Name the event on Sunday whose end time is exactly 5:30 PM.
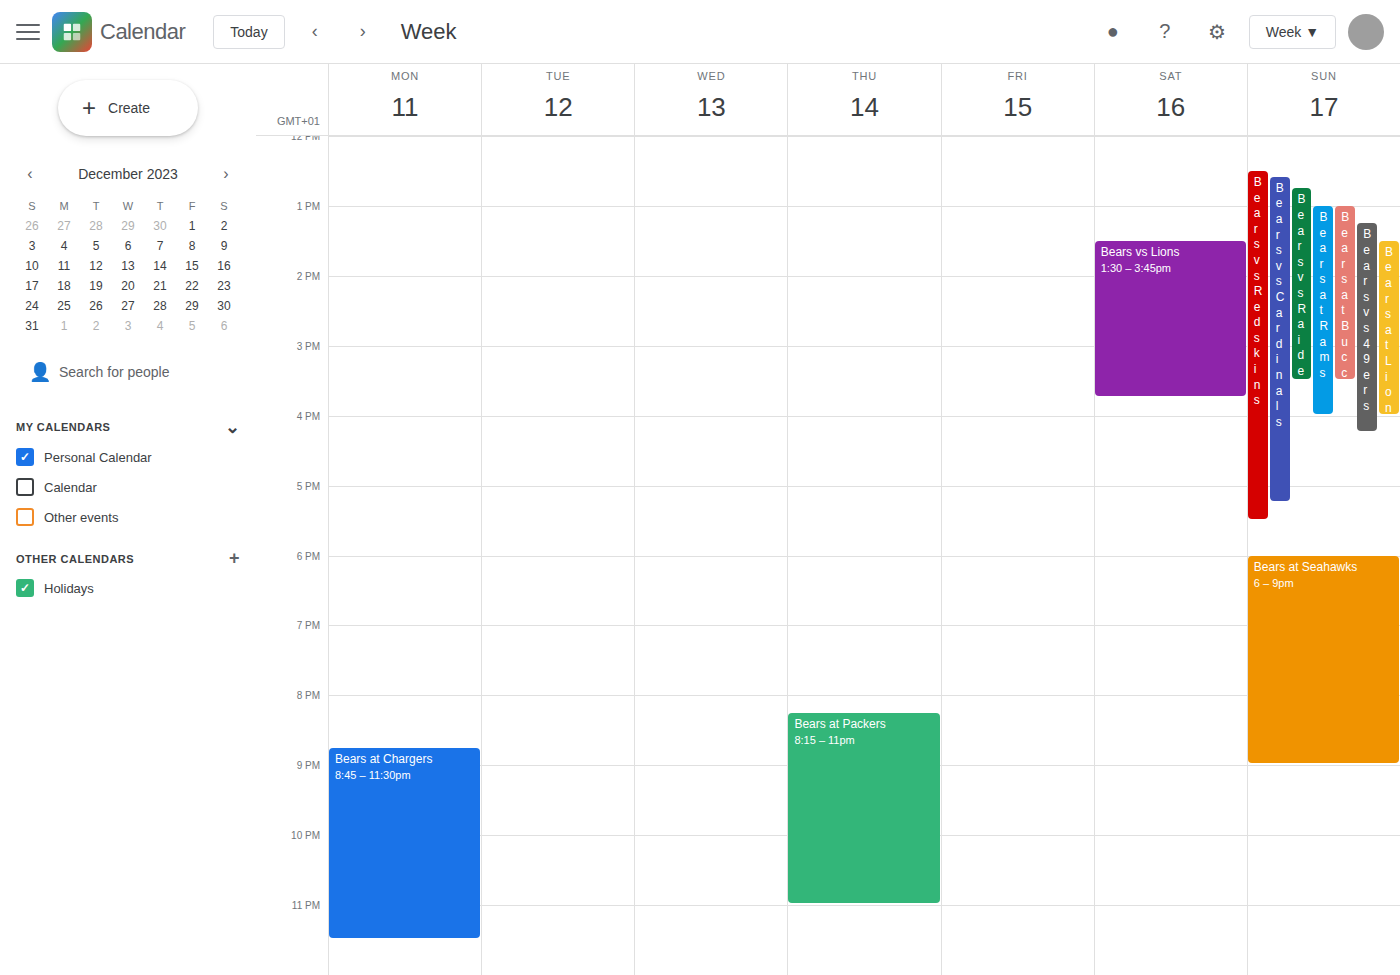
"Bears vs Redskins"